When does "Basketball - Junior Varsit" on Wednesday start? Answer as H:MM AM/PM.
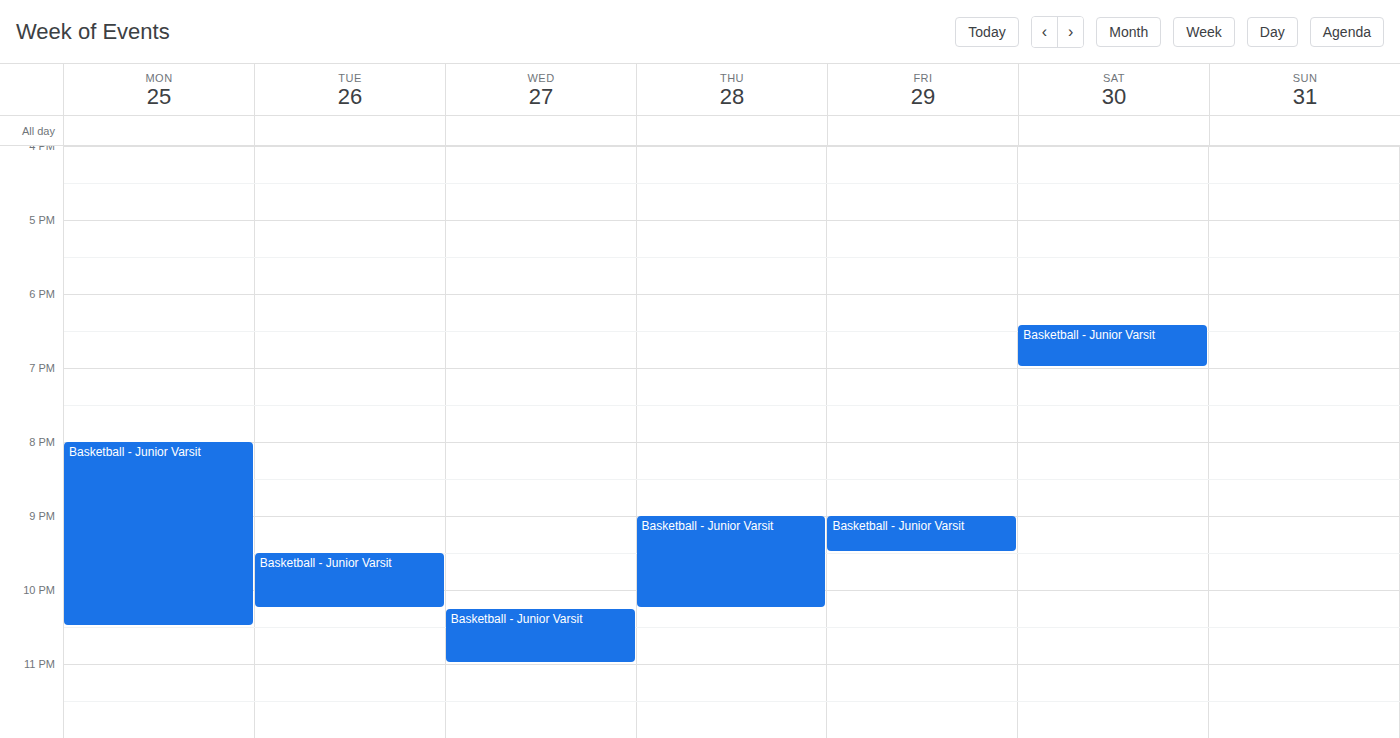
10:15 PM